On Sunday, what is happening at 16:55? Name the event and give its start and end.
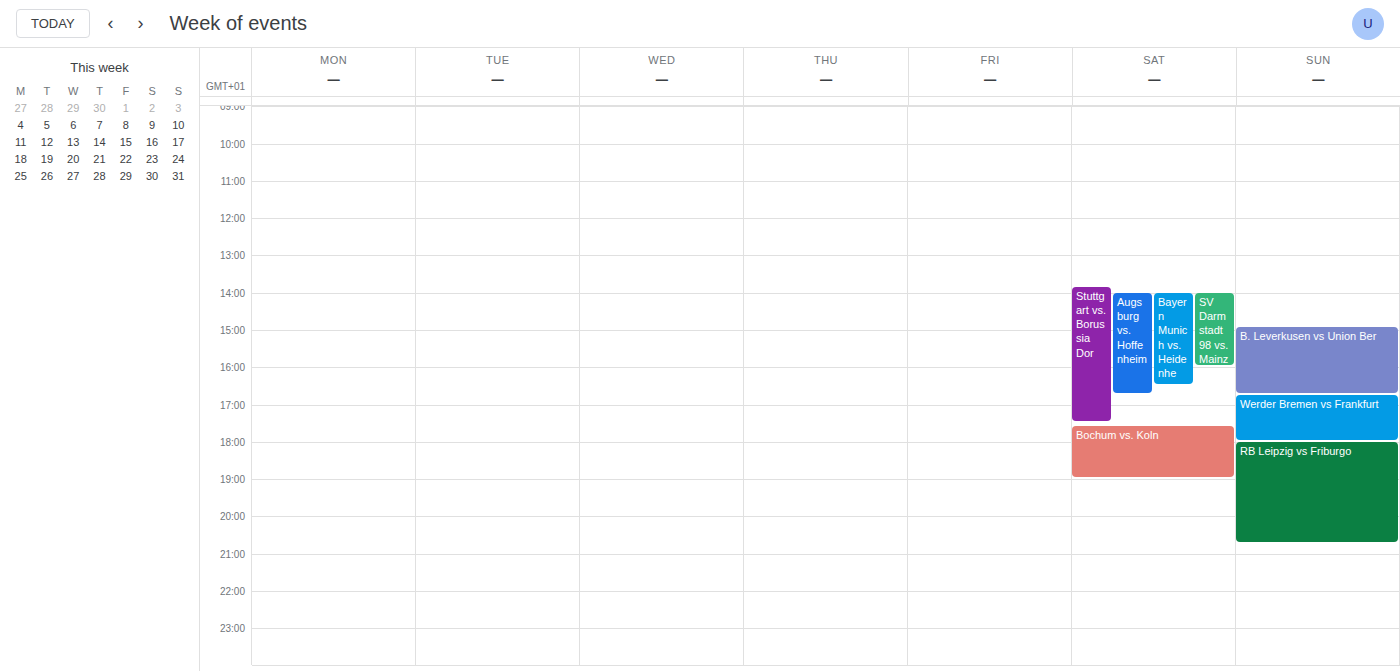
"Werder Bremen vs Frankfurt", 16:45 to 18:00